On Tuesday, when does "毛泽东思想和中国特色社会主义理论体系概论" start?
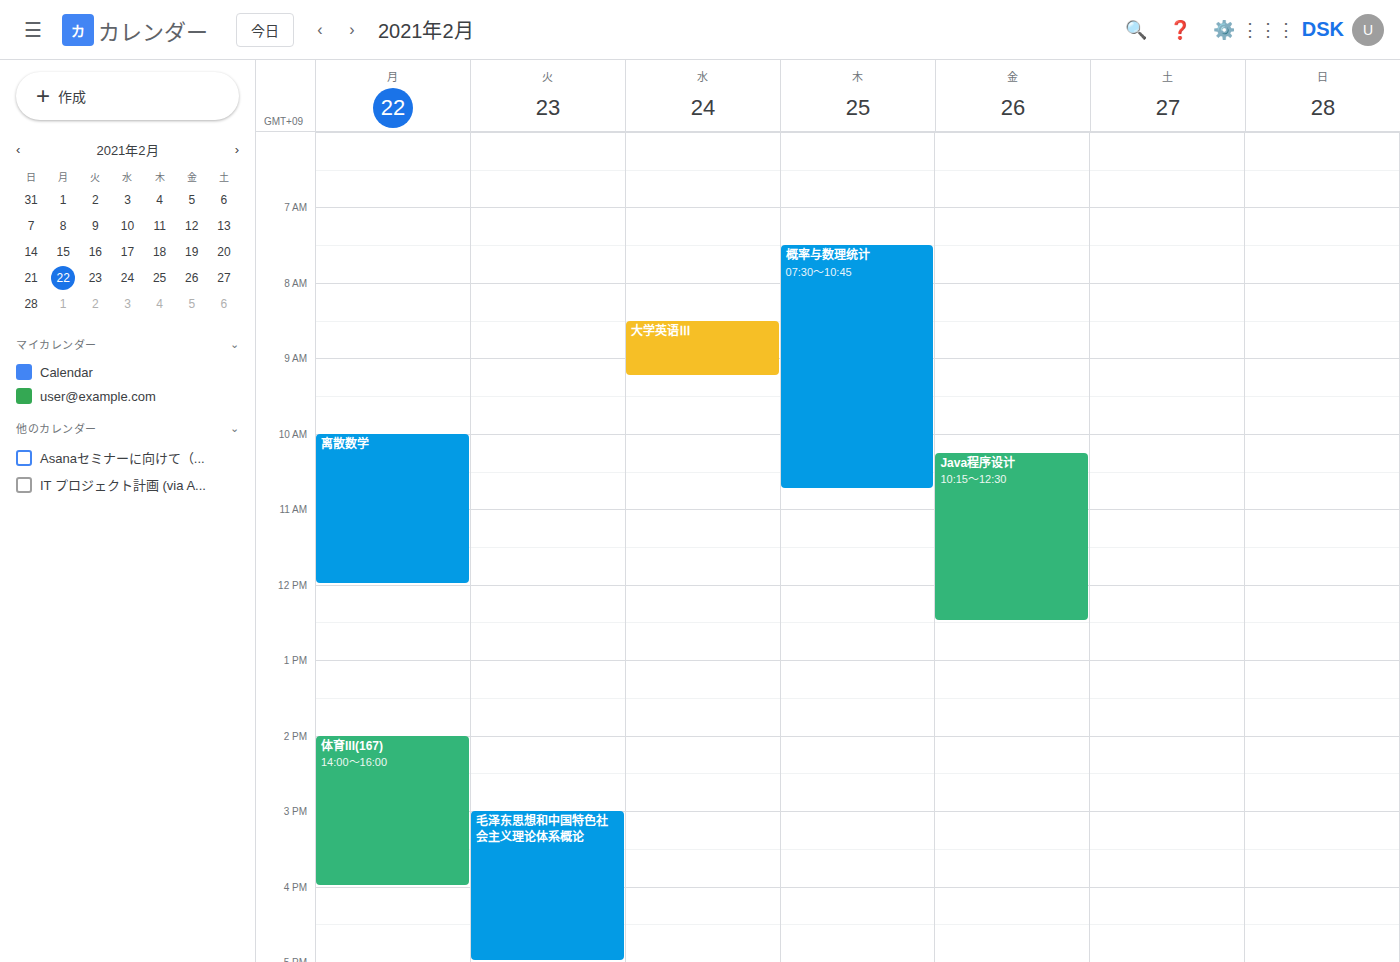
15:00